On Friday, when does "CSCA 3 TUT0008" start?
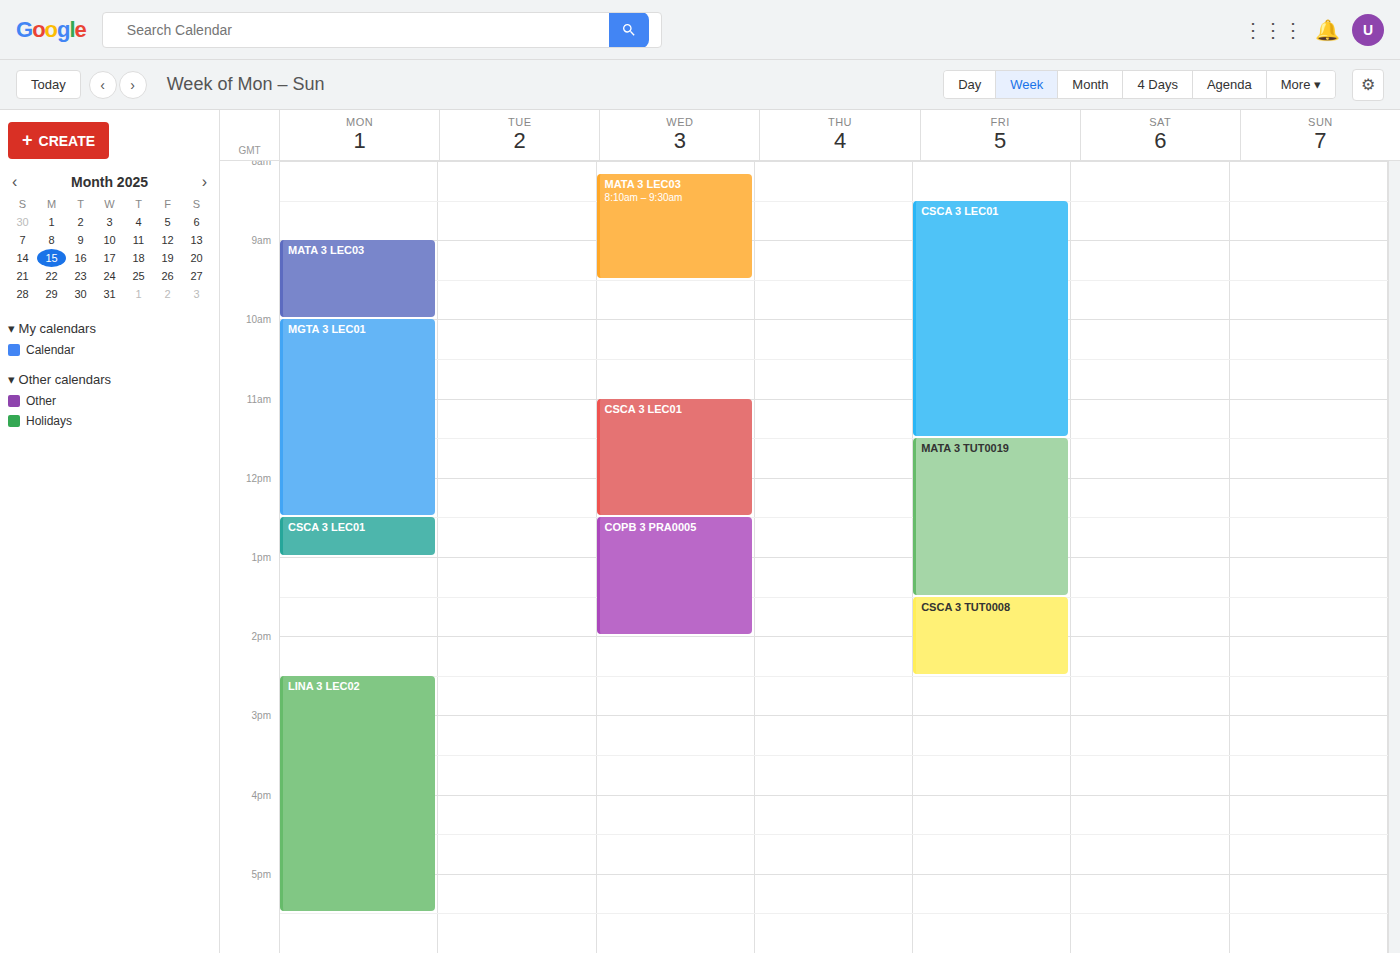
1:30 PM